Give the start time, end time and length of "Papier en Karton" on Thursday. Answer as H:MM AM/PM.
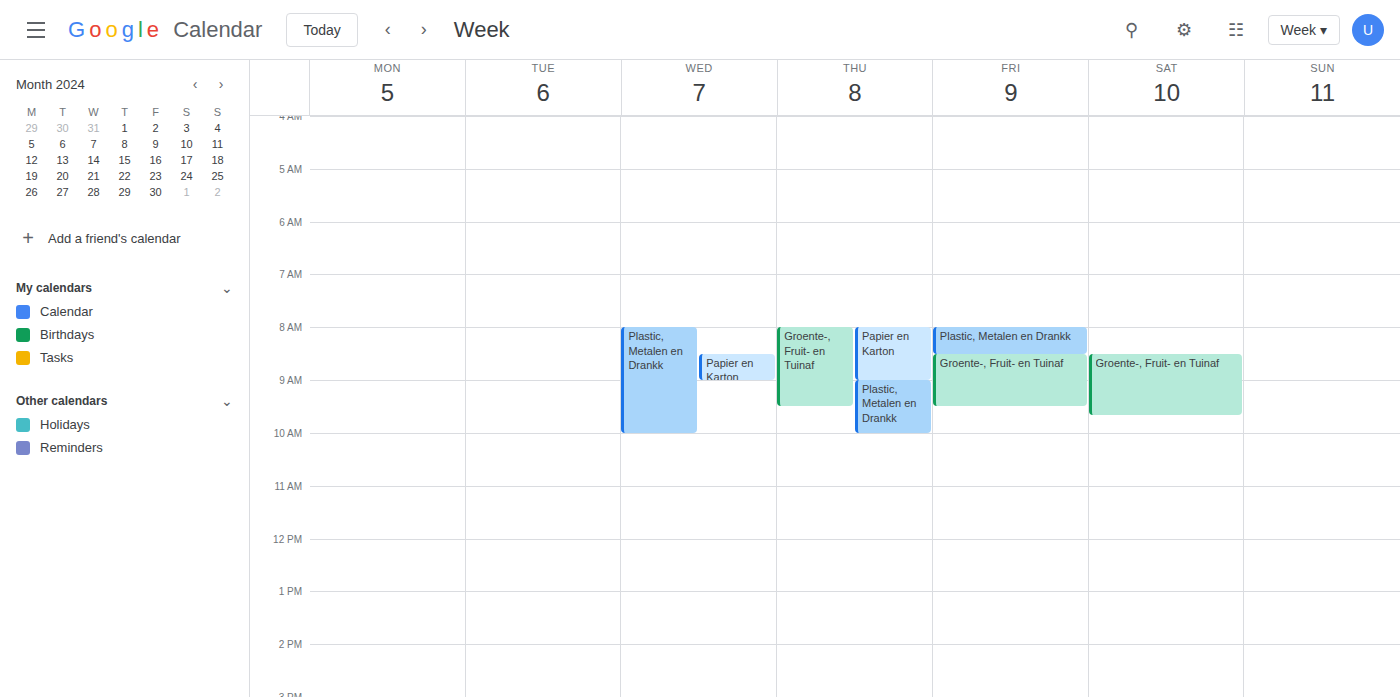
8:00 AM to 9:00 AM, 1 hour